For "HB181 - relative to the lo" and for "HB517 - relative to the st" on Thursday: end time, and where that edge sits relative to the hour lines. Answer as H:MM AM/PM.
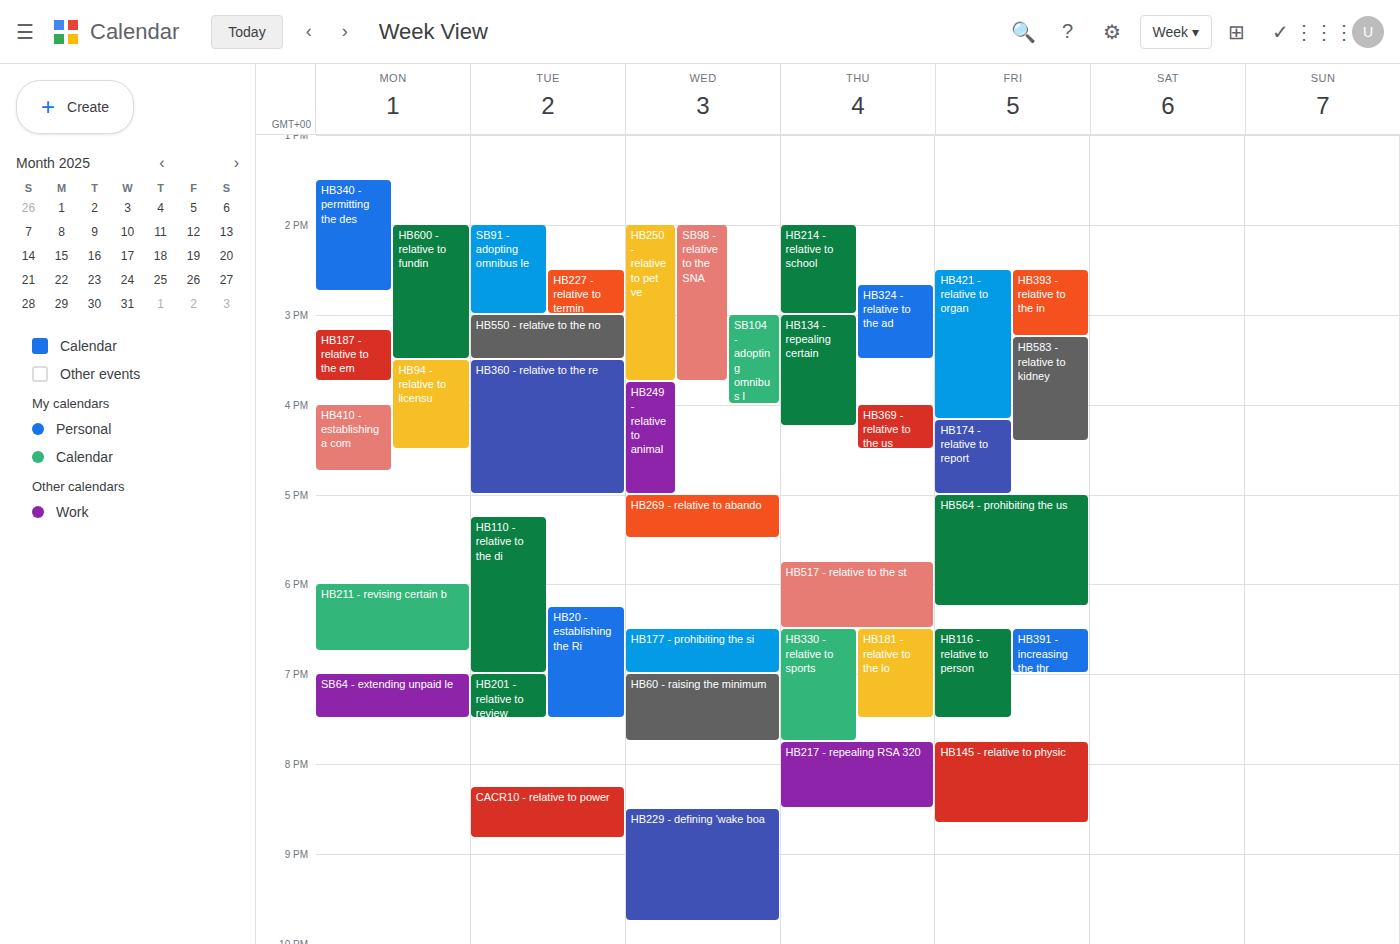
"HB181 - relative to the lo": 7:30 PM, halfway between the 7 PM and 8 PM lines. "HB517 - relative to the st": 6:30 PM, halfway between the 6 PM and 7 PM lines.